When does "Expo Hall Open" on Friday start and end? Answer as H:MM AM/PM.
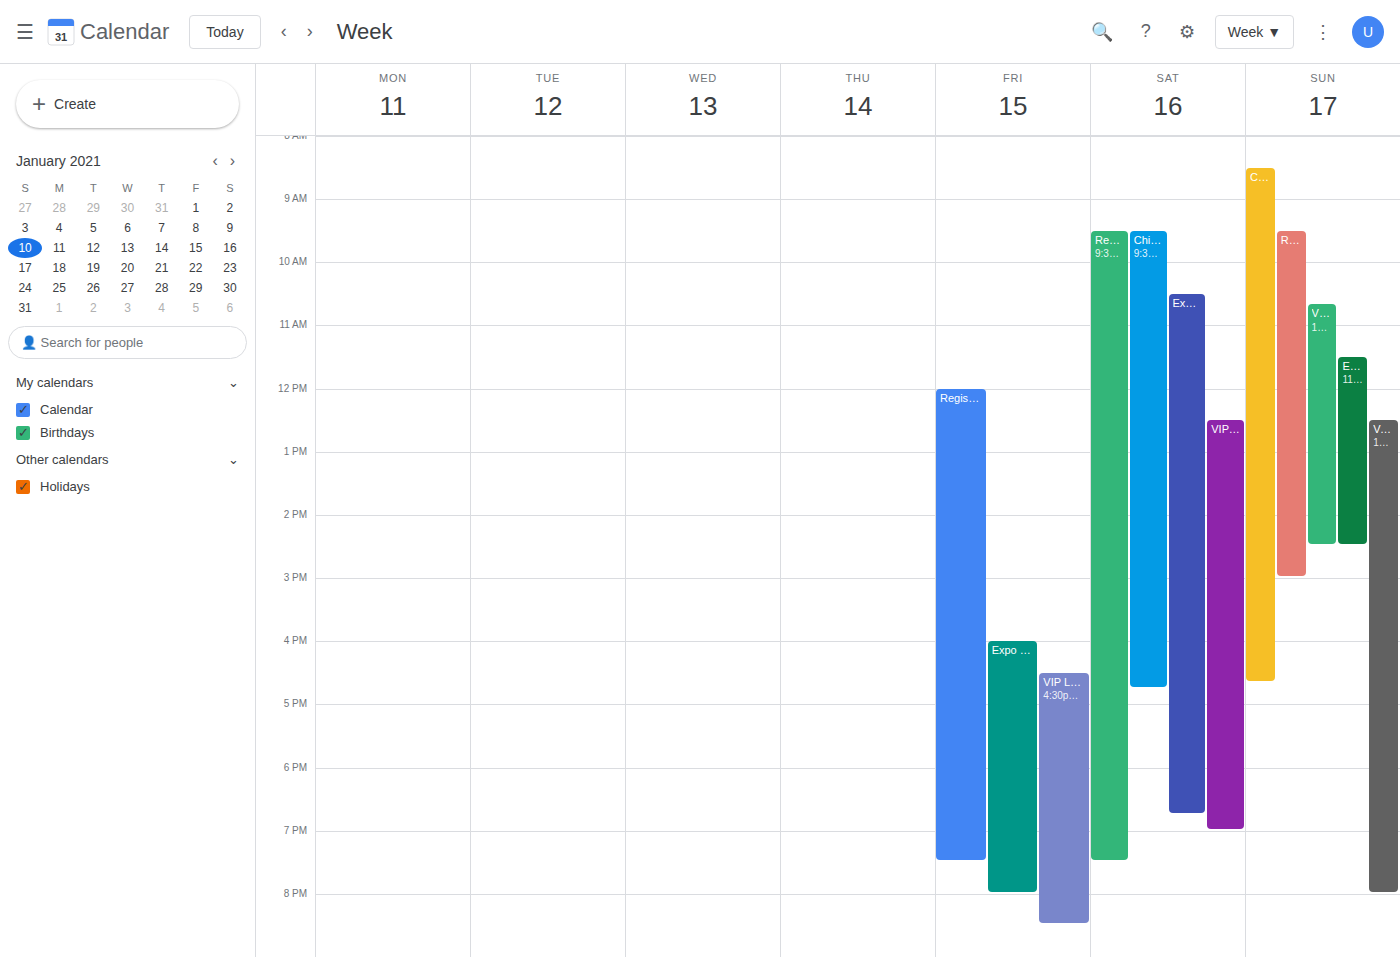
4:00 PM to 8:00 PM